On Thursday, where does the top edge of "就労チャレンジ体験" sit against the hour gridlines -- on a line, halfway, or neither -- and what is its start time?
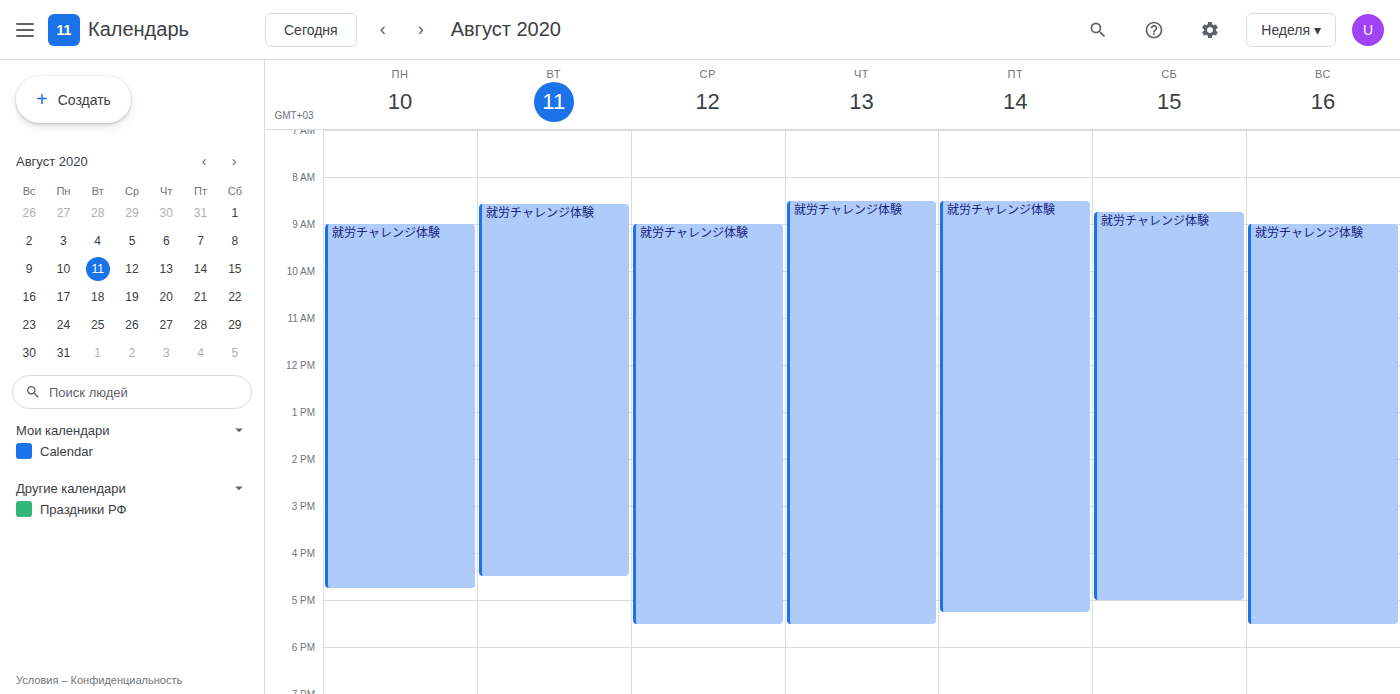
8:30 AM -- halfway between the 8 AM and 9 AM lines.